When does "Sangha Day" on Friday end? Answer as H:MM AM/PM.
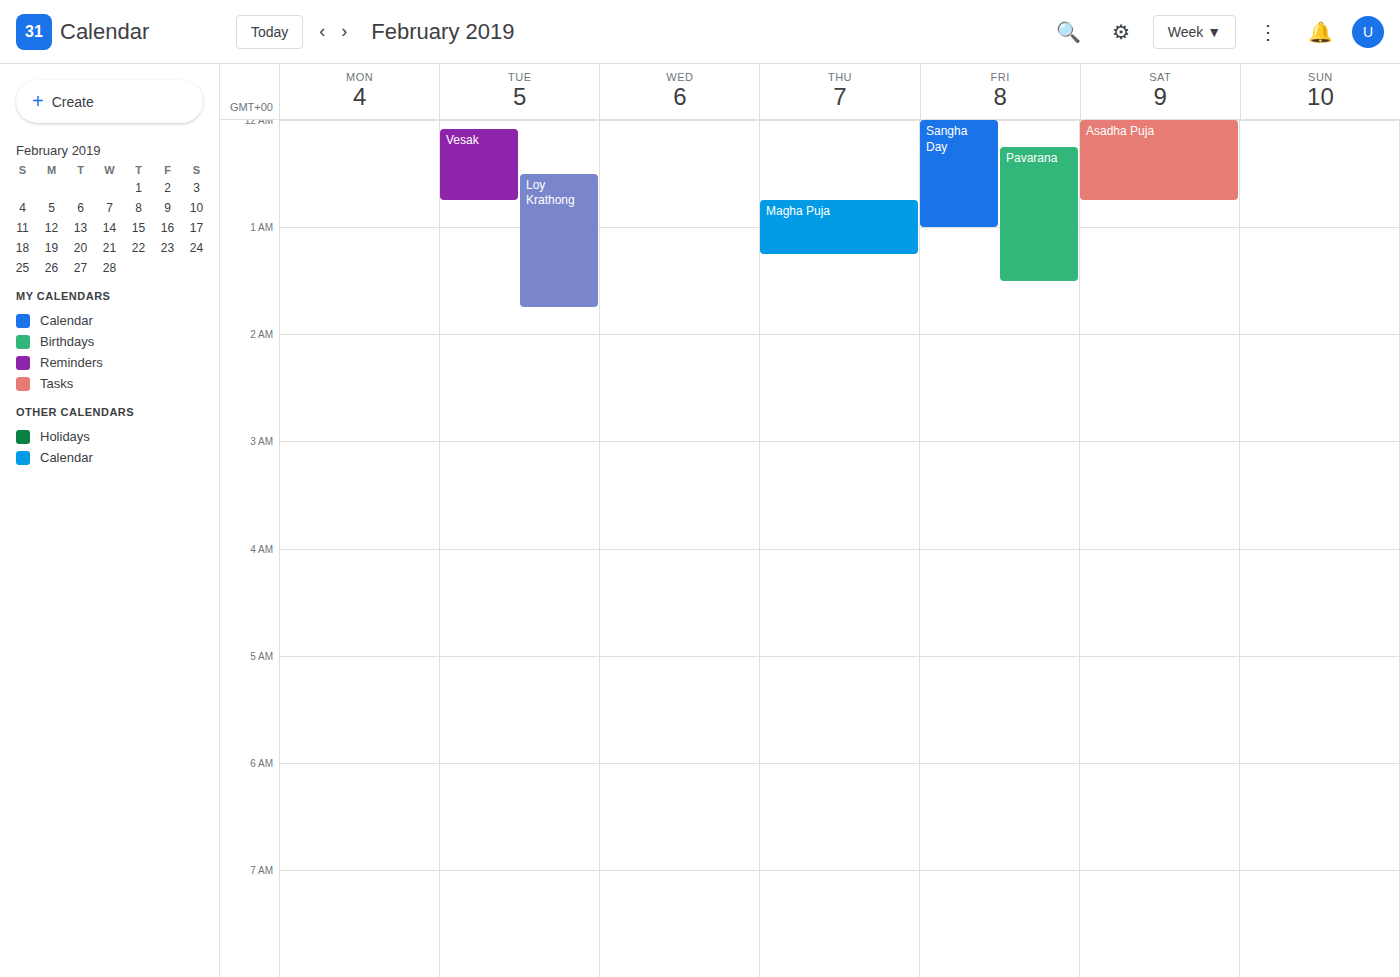
1:00 AM